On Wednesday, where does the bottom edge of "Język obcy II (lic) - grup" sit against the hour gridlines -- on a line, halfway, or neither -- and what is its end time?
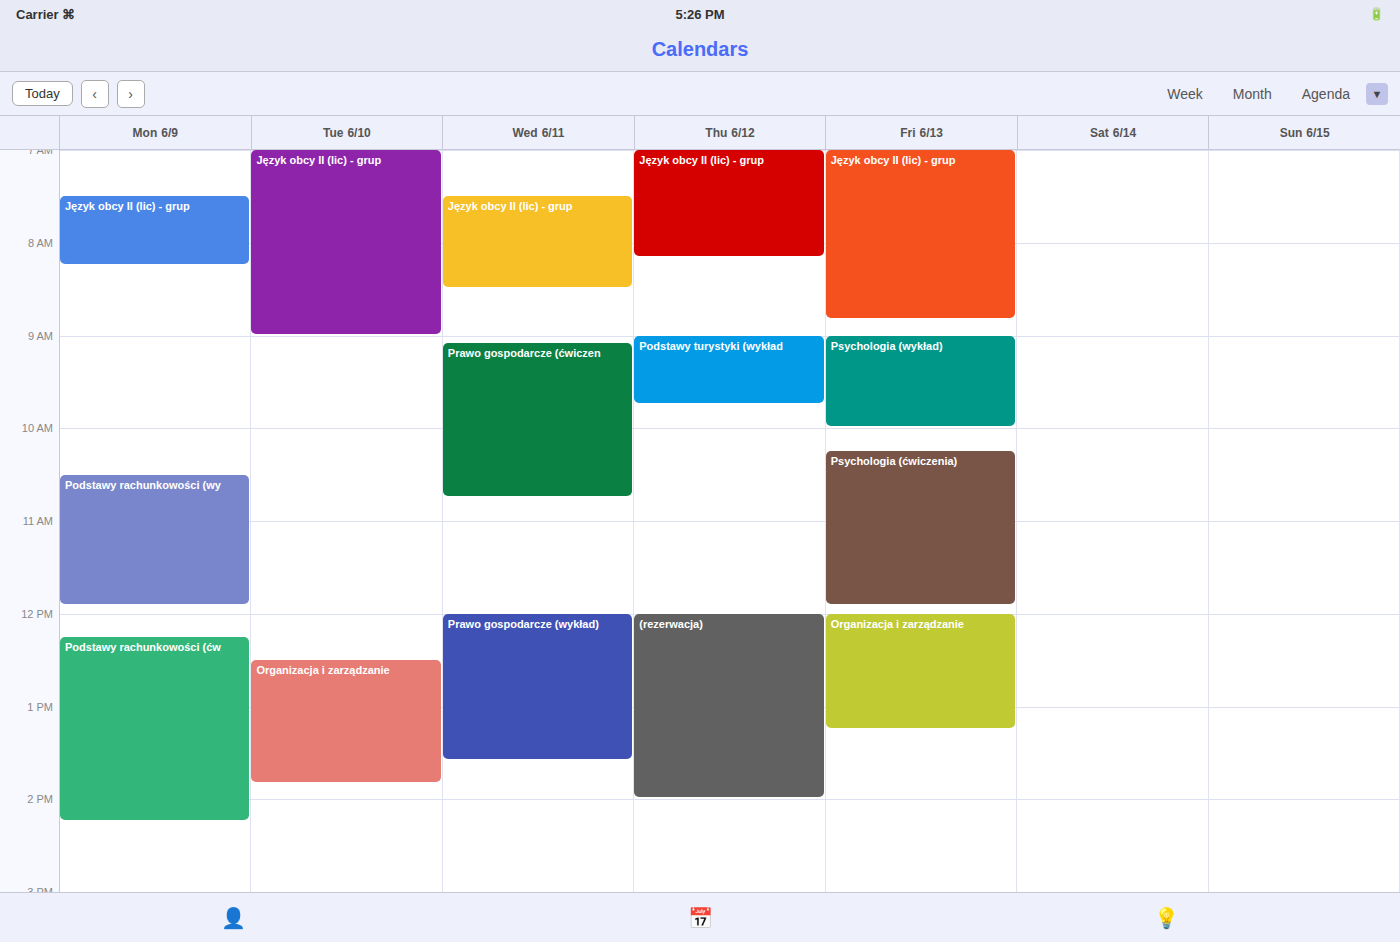
08:30 -- halfway between the 08:00 and 09:00 lines.